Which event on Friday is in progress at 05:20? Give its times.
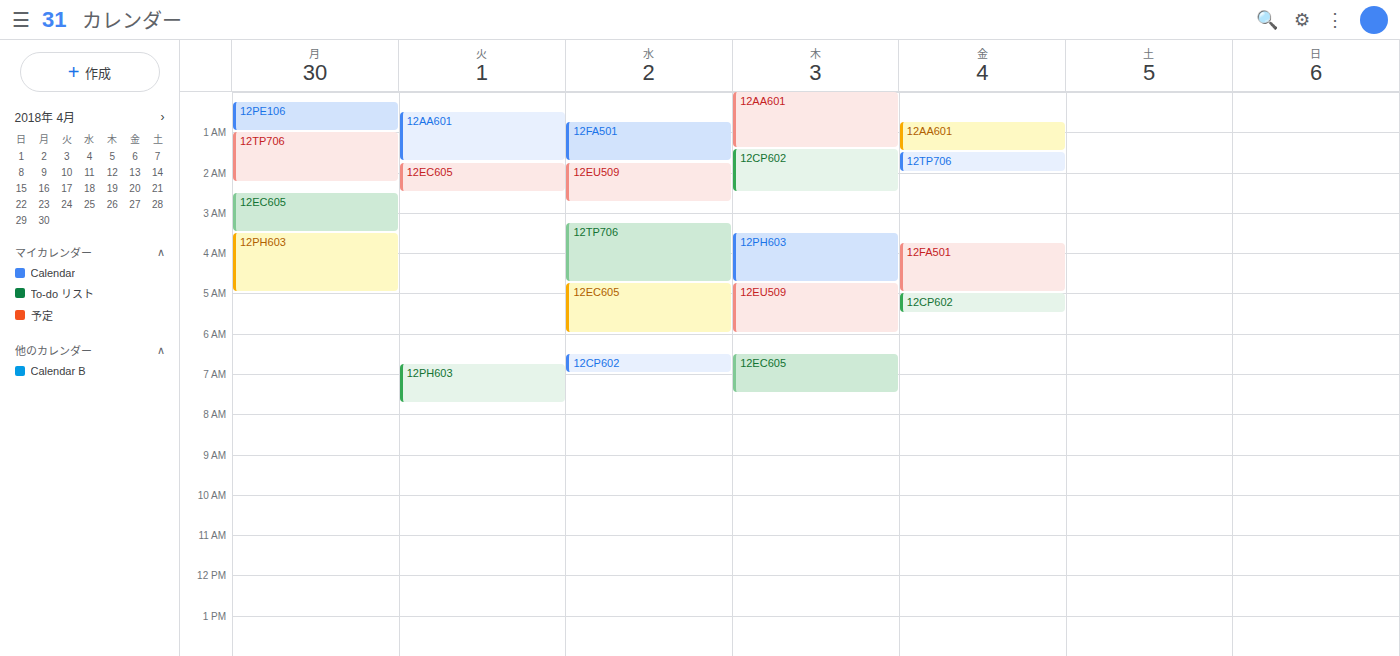
"12CP602", 05:00 to 05:30